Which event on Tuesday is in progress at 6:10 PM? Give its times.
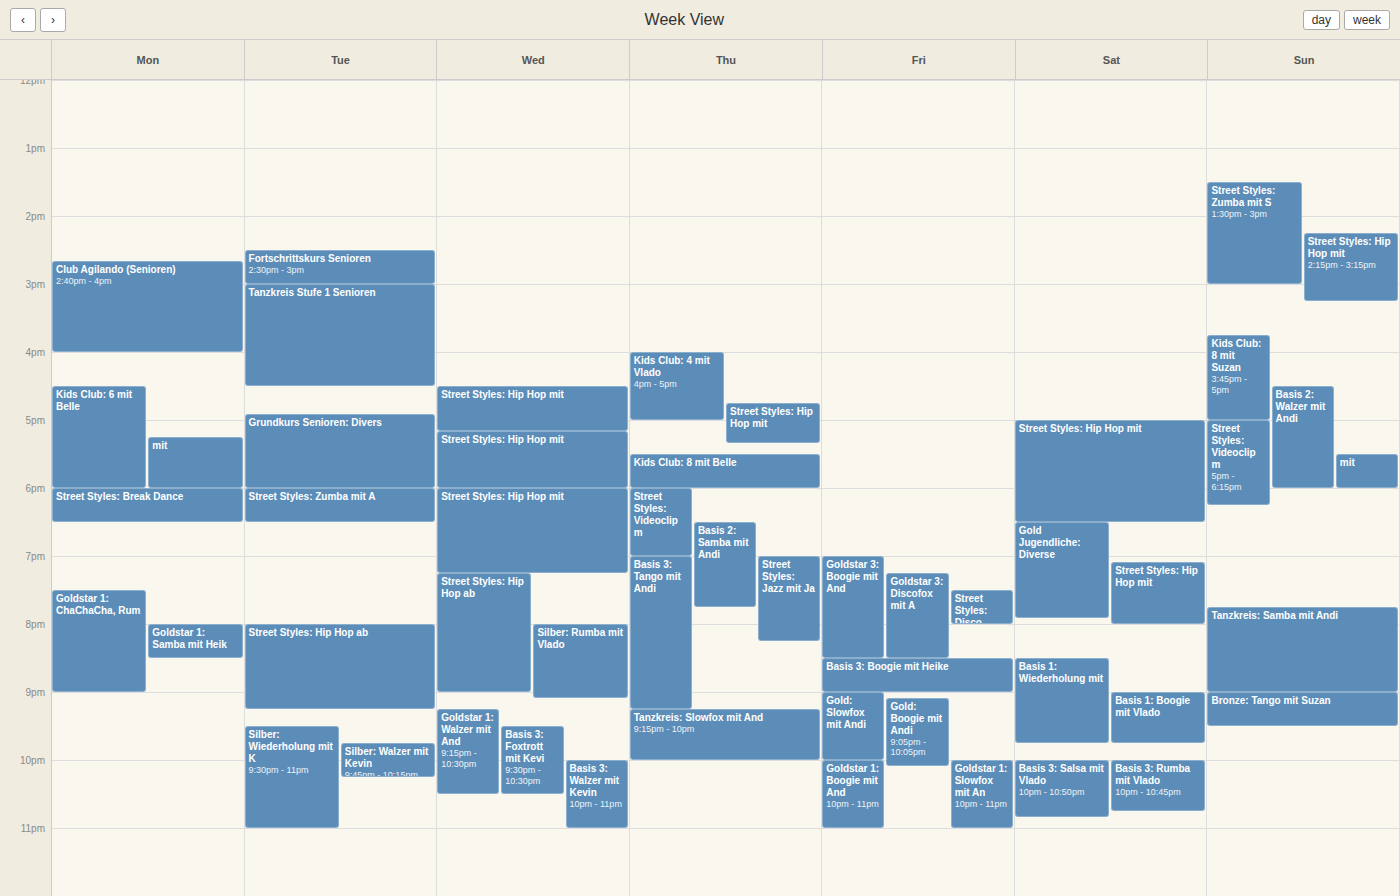
"Street Styles: Zumba mit A", 6:00 PM to 6:30 PM